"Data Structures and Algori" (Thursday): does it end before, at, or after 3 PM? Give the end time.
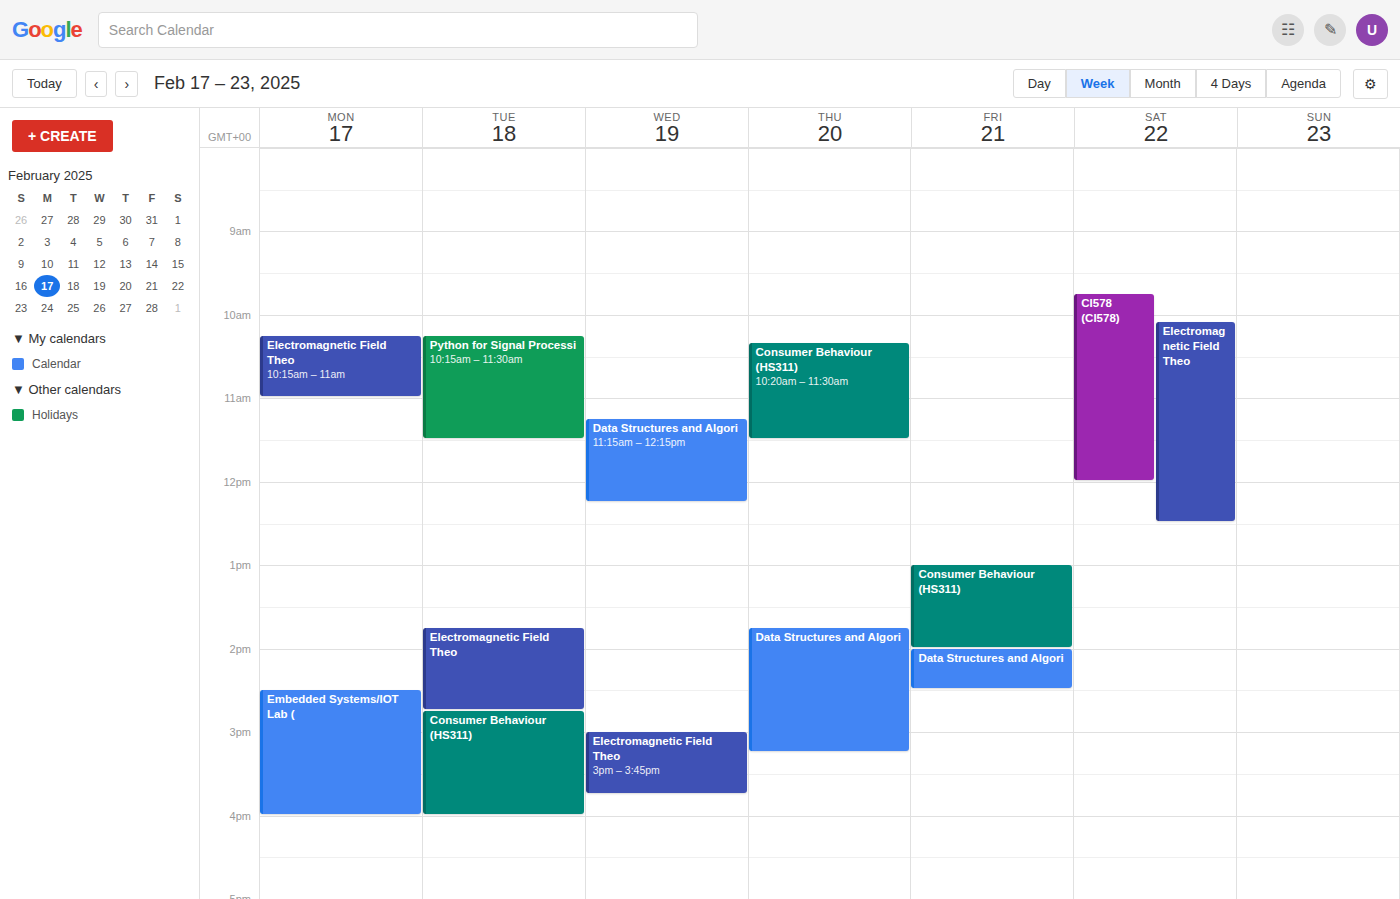
3:15 PM -- after 3 PM, 15 minutes below the 3 PM line.